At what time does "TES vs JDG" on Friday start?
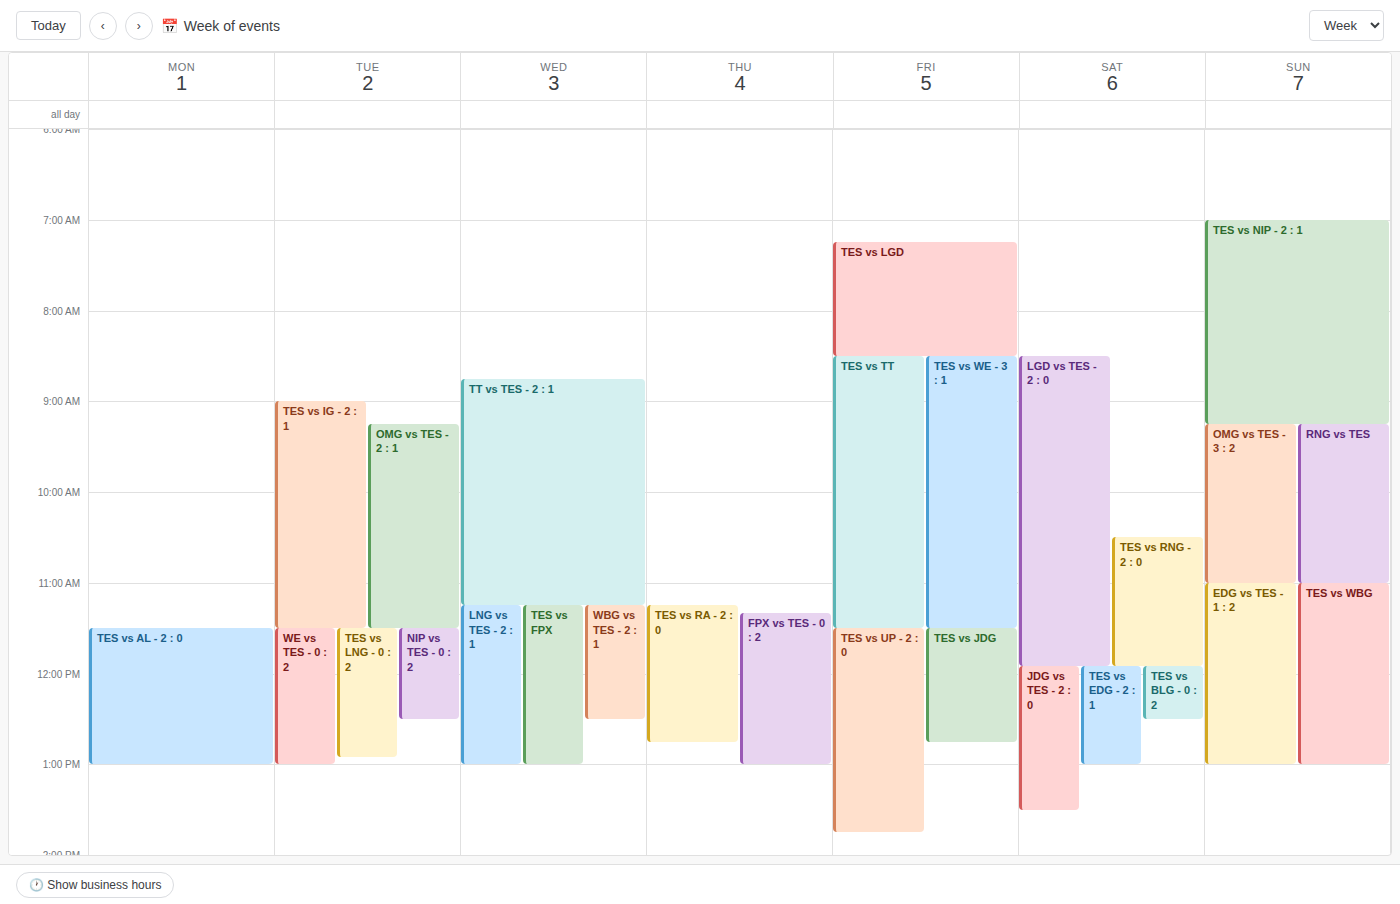
11:30 AM